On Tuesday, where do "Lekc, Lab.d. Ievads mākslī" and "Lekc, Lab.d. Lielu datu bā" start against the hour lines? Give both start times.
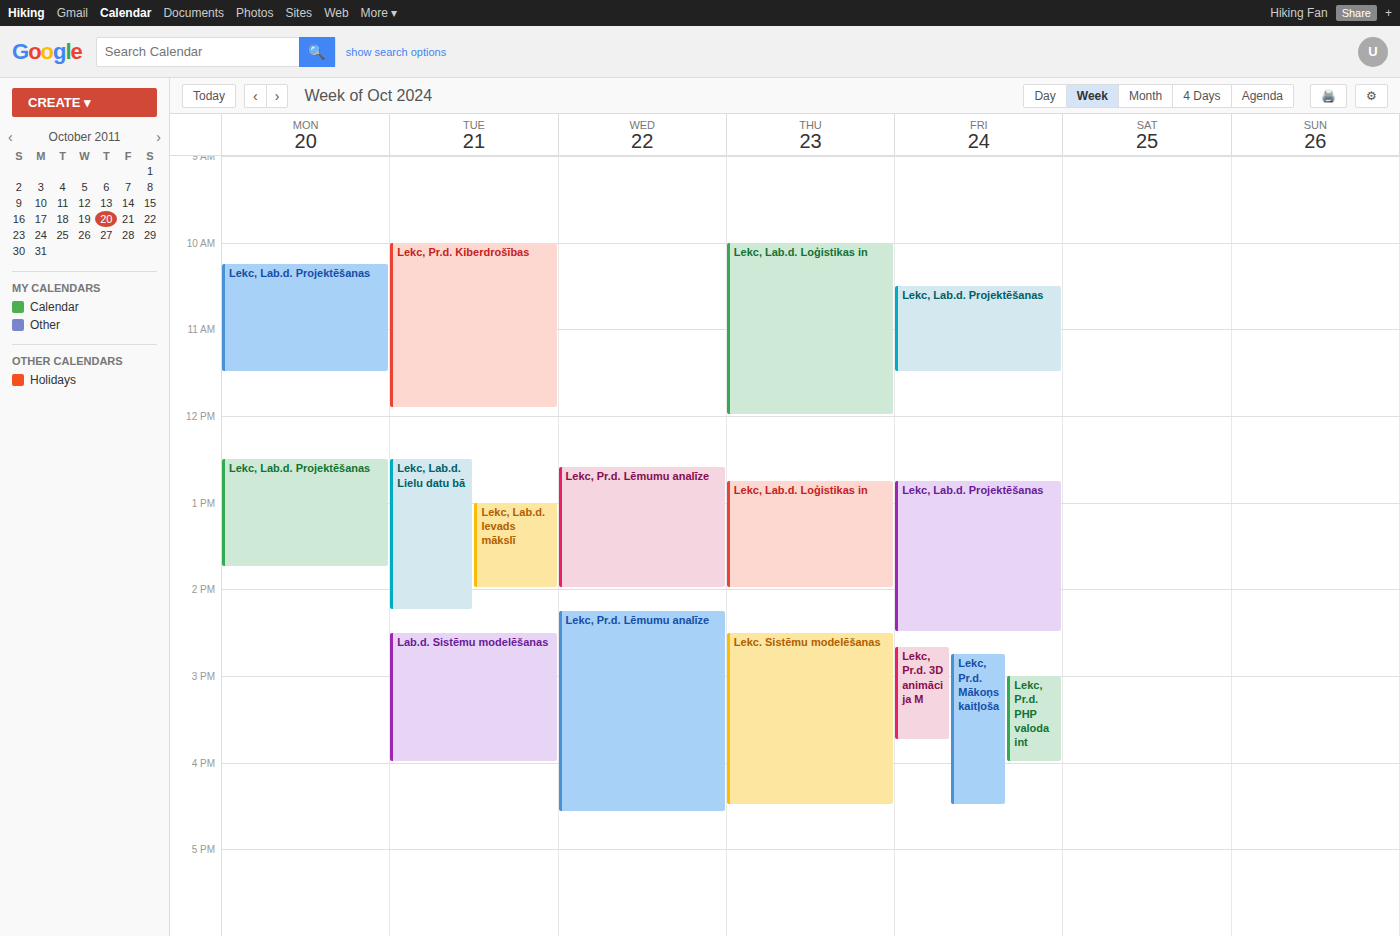
"Lekc, Lab.d. Ievads mākslī": 1:00 PM, exactly on the 1 PM line. "Lekc, Lab.d. Lielu datu bā": 12:30 PM, halfway between the 12 PM and 1 PM lines.